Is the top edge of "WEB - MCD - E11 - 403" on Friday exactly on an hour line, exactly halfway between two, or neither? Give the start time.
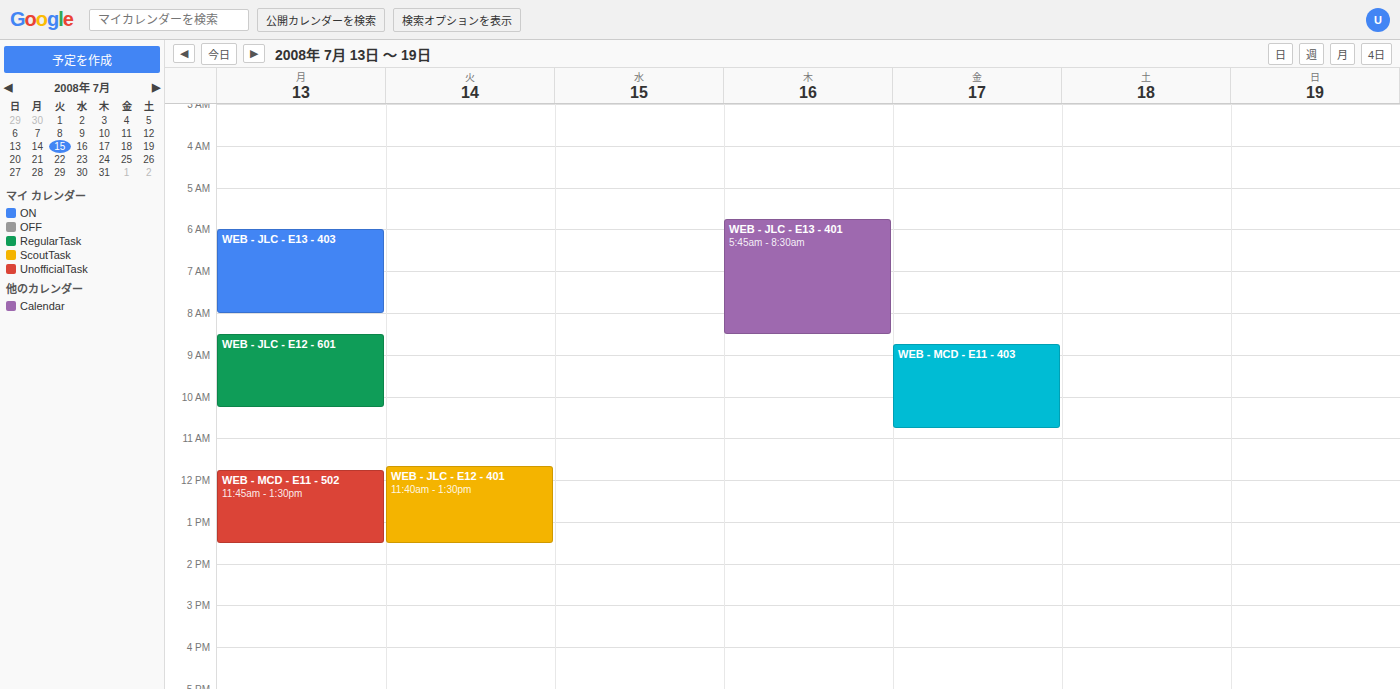
8:45 AM -- neither: three quarters of the way from the 8 AM line to the 9 AM line.